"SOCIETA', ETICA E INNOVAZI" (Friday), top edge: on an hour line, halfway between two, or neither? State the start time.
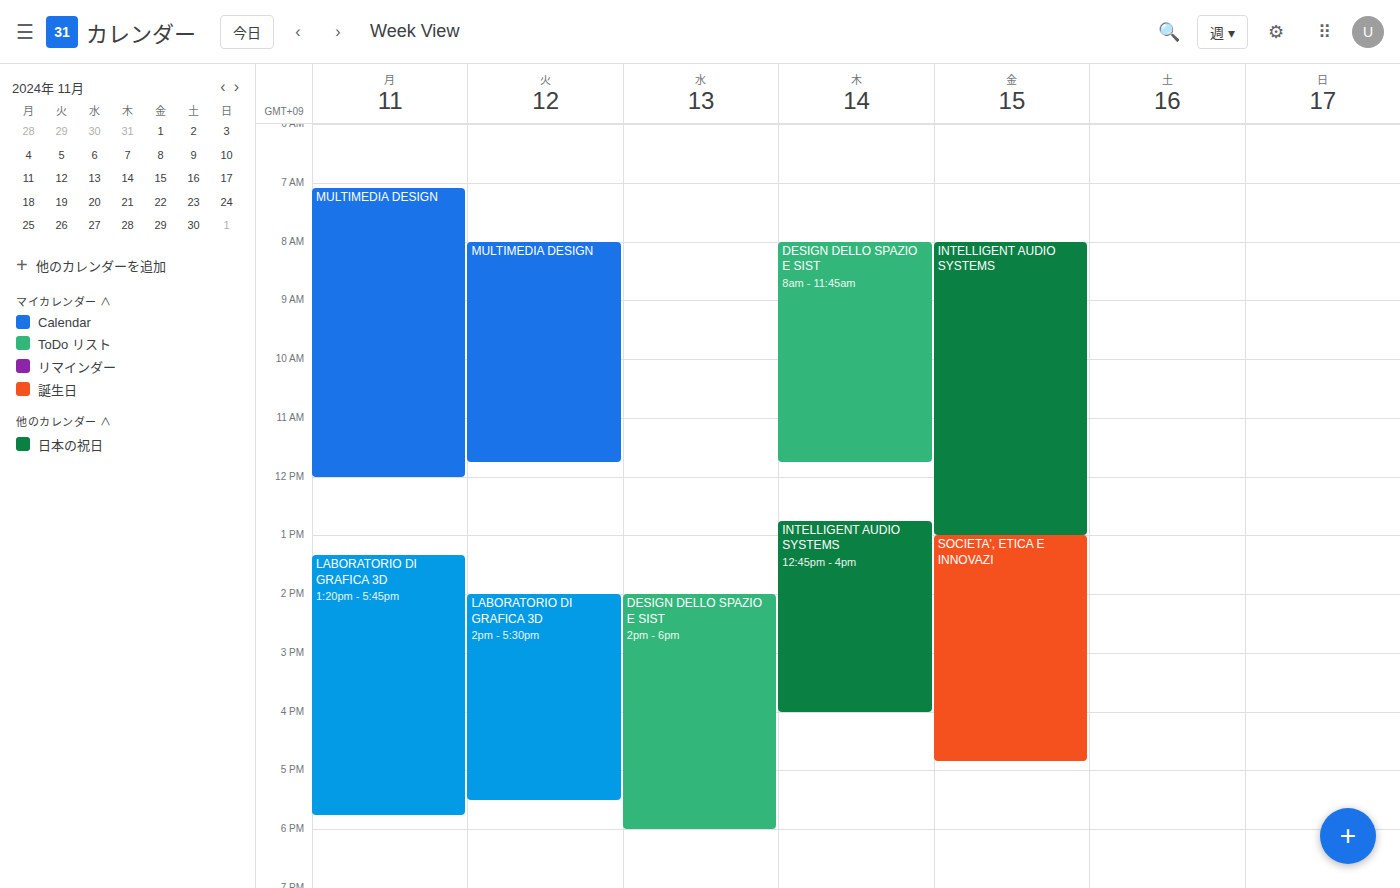
13:00 -- exactly on the 13:00 line.